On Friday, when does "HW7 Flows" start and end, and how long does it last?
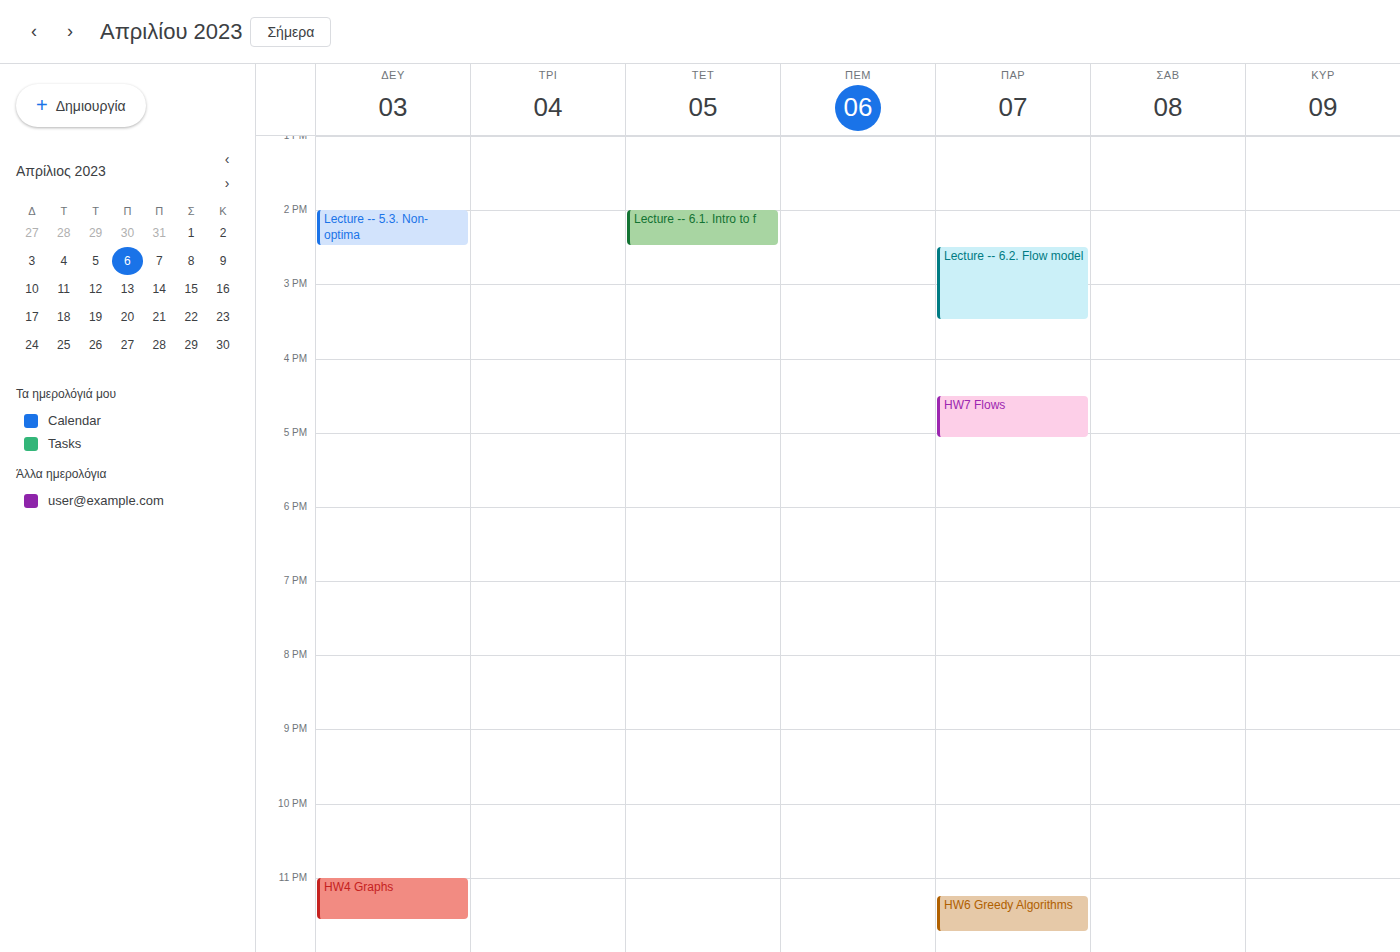
4:30 PM to 5:05 PM, 35 minutes